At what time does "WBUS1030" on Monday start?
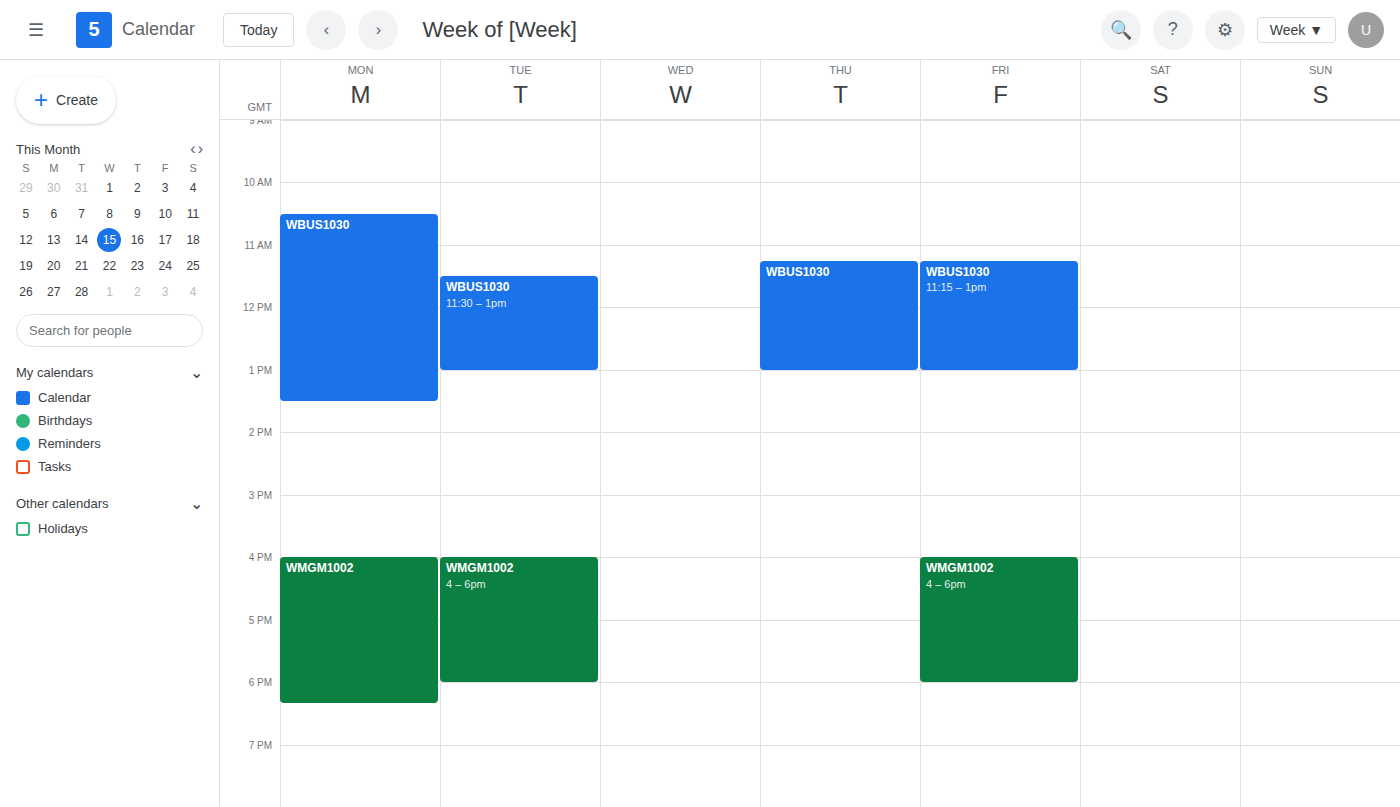
10:30 AM